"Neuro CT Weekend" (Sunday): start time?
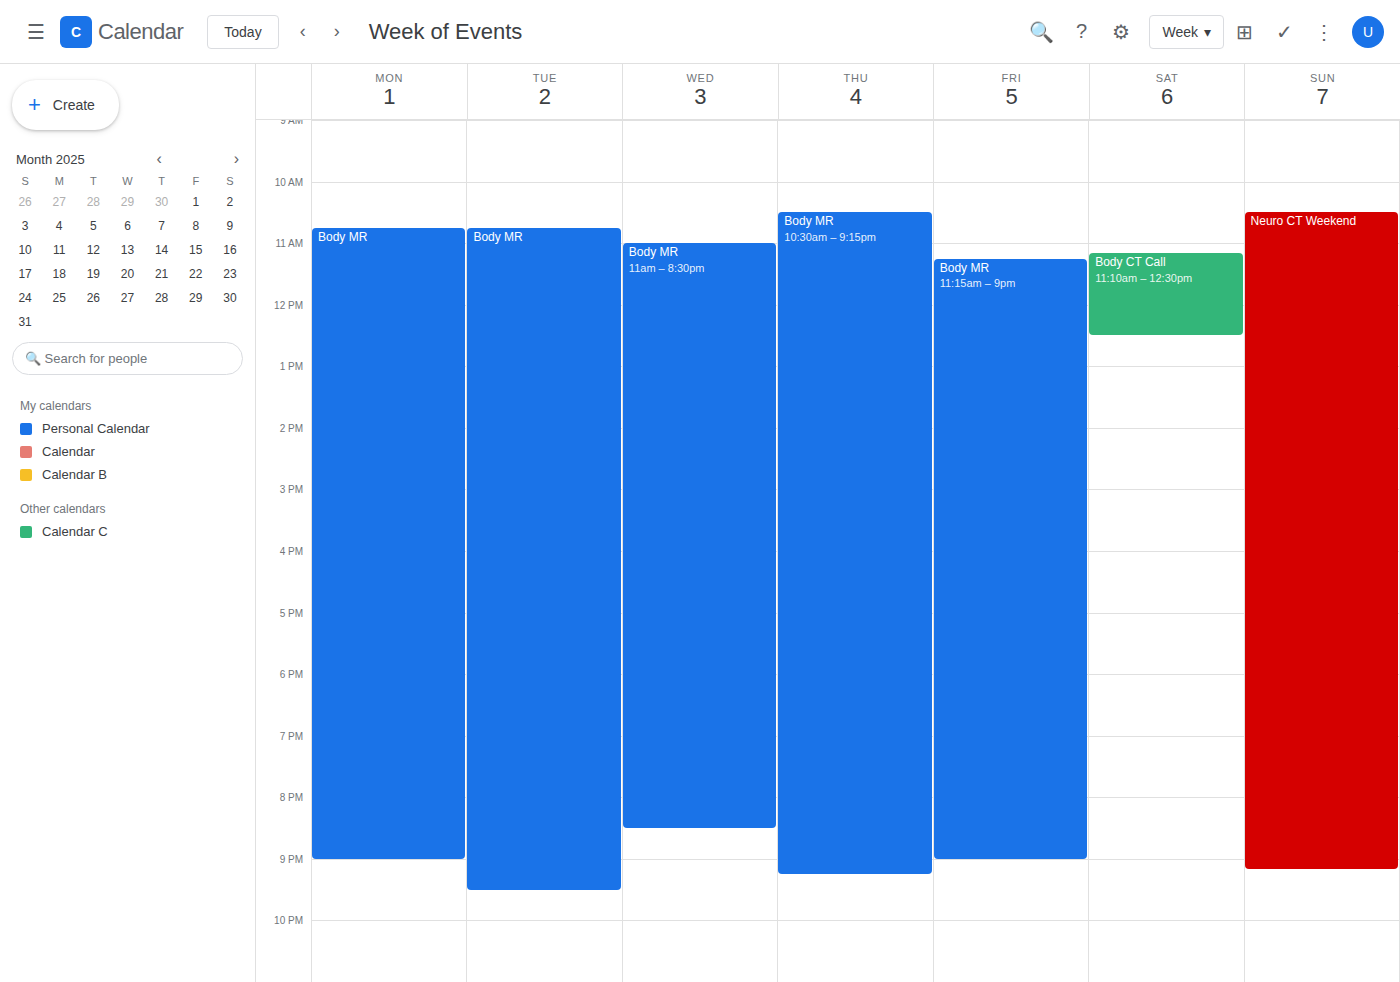
10:30 AM